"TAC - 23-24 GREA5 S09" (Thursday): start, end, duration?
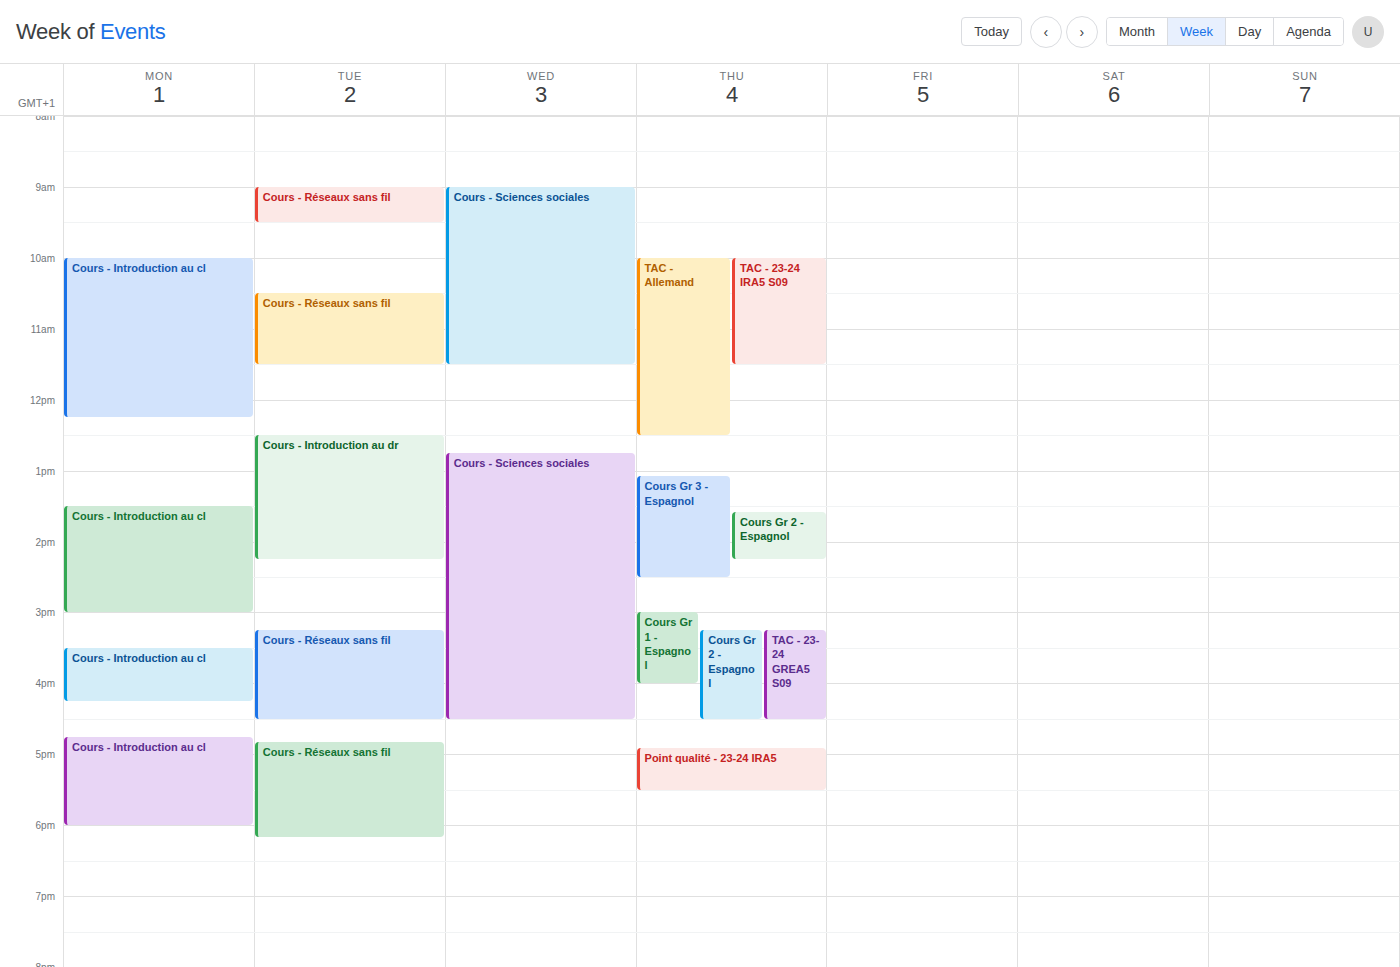
3:15 PM to 4:30 PM, 1 hour 15 minutes